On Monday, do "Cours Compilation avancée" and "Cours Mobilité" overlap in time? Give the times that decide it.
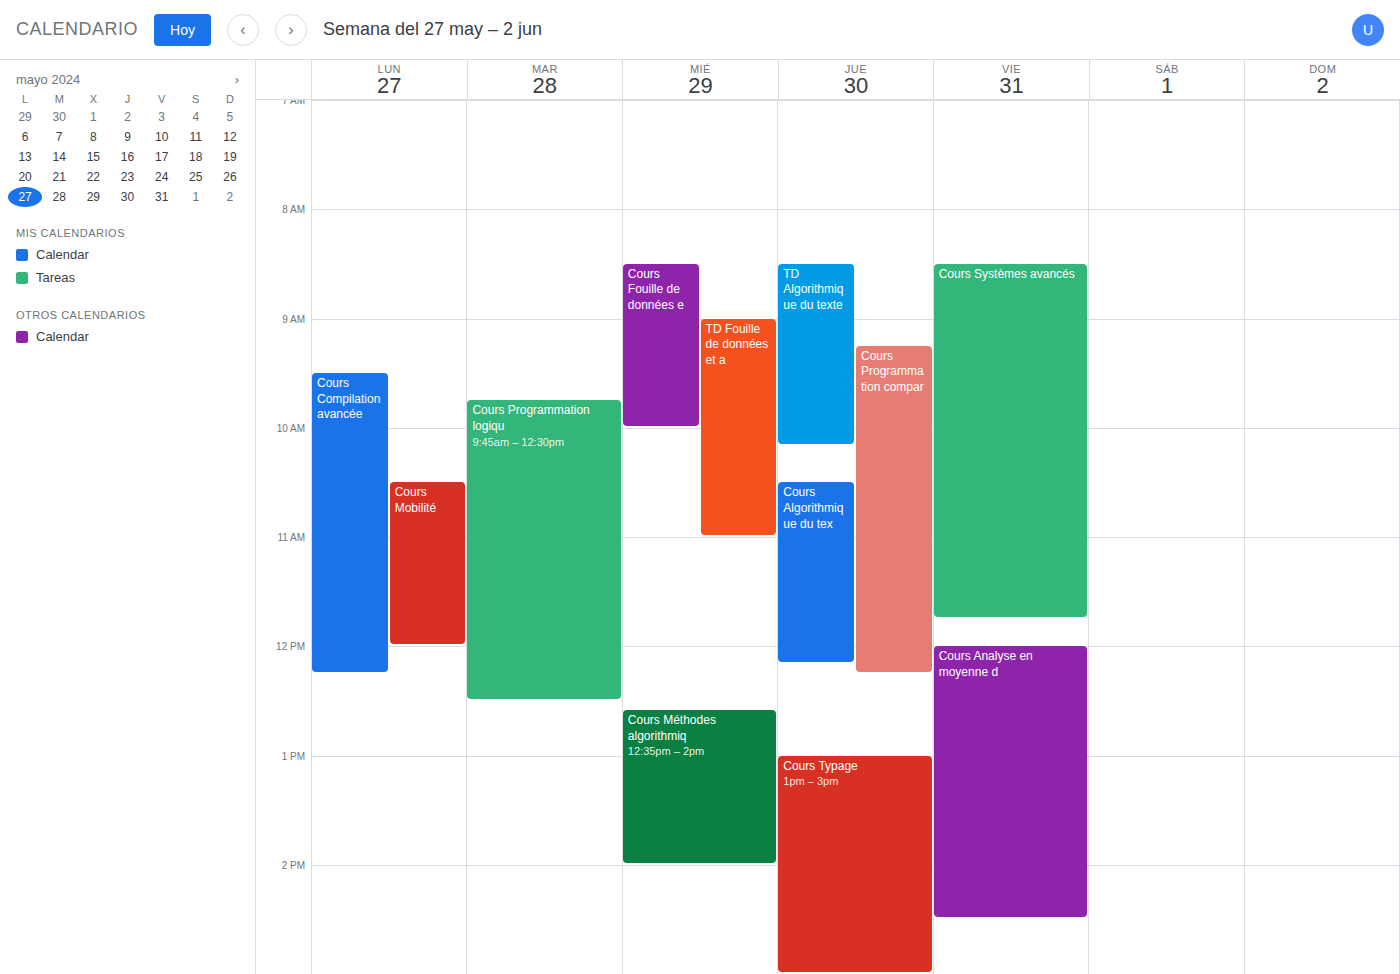
"Cours Mobilité" runs 10:30 AM to 12:00 PM, inside "Cours Compilation avancée" -- they overlap.